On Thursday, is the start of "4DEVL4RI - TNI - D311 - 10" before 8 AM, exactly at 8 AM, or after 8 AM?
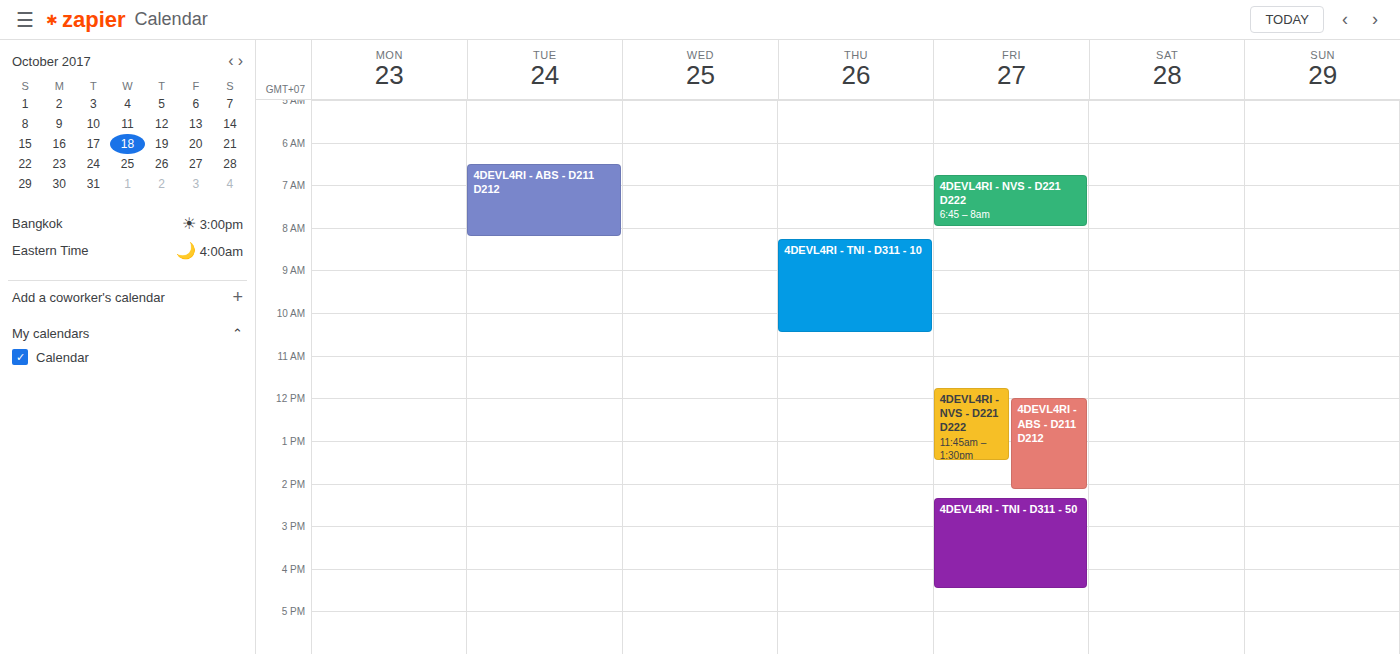
8:15 AM -- after 8 AM, 15 minutes below the 8 AM line.